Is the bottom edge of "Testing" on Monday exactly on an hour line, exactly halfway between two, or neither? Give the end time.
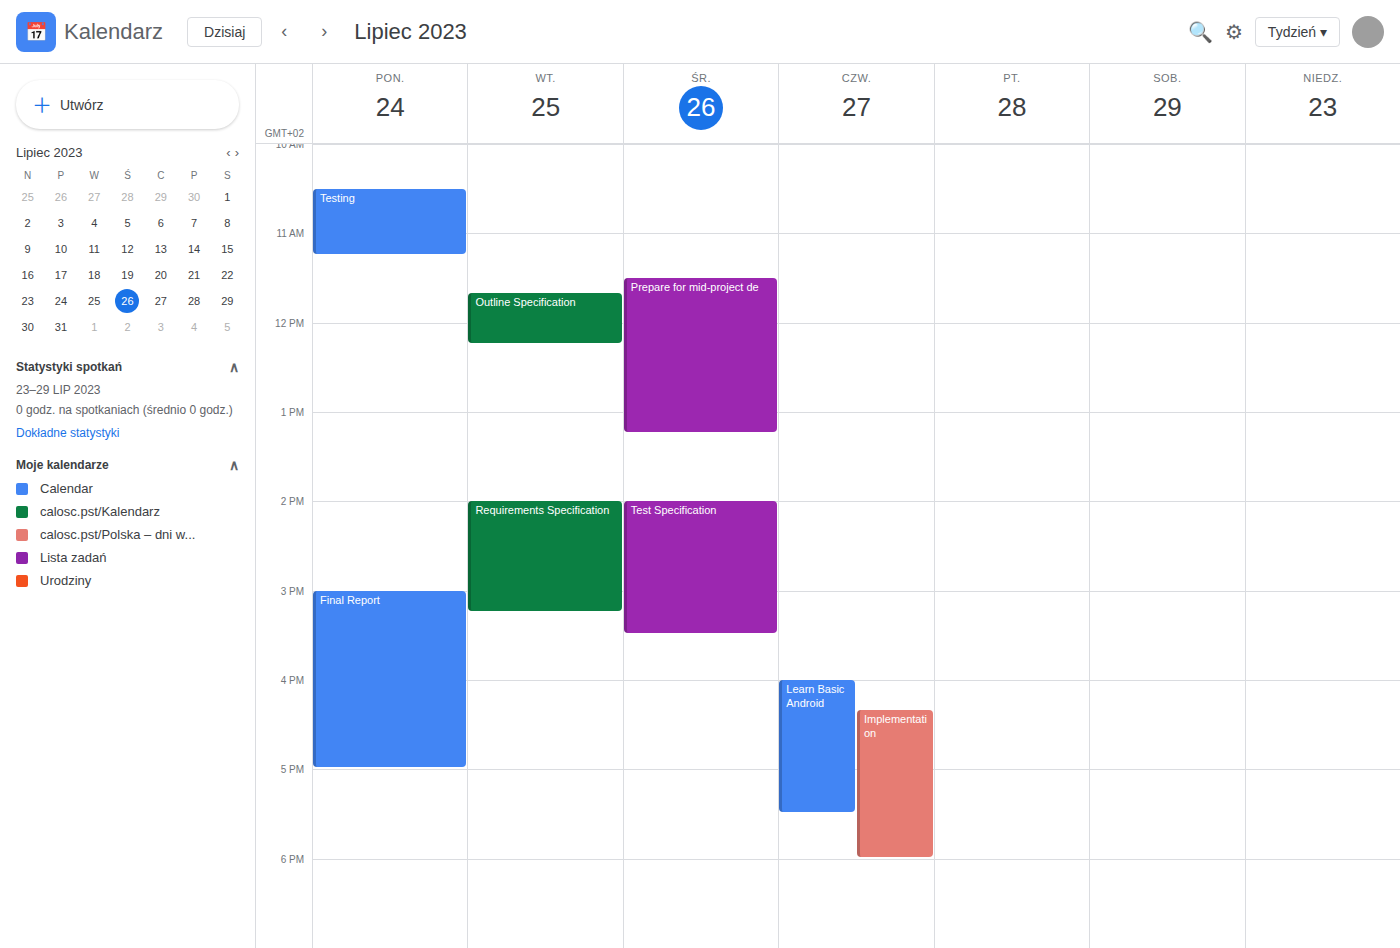
11:15 AM -- neither: a quarter of the way from the 11 AM line to the 12 PM line.